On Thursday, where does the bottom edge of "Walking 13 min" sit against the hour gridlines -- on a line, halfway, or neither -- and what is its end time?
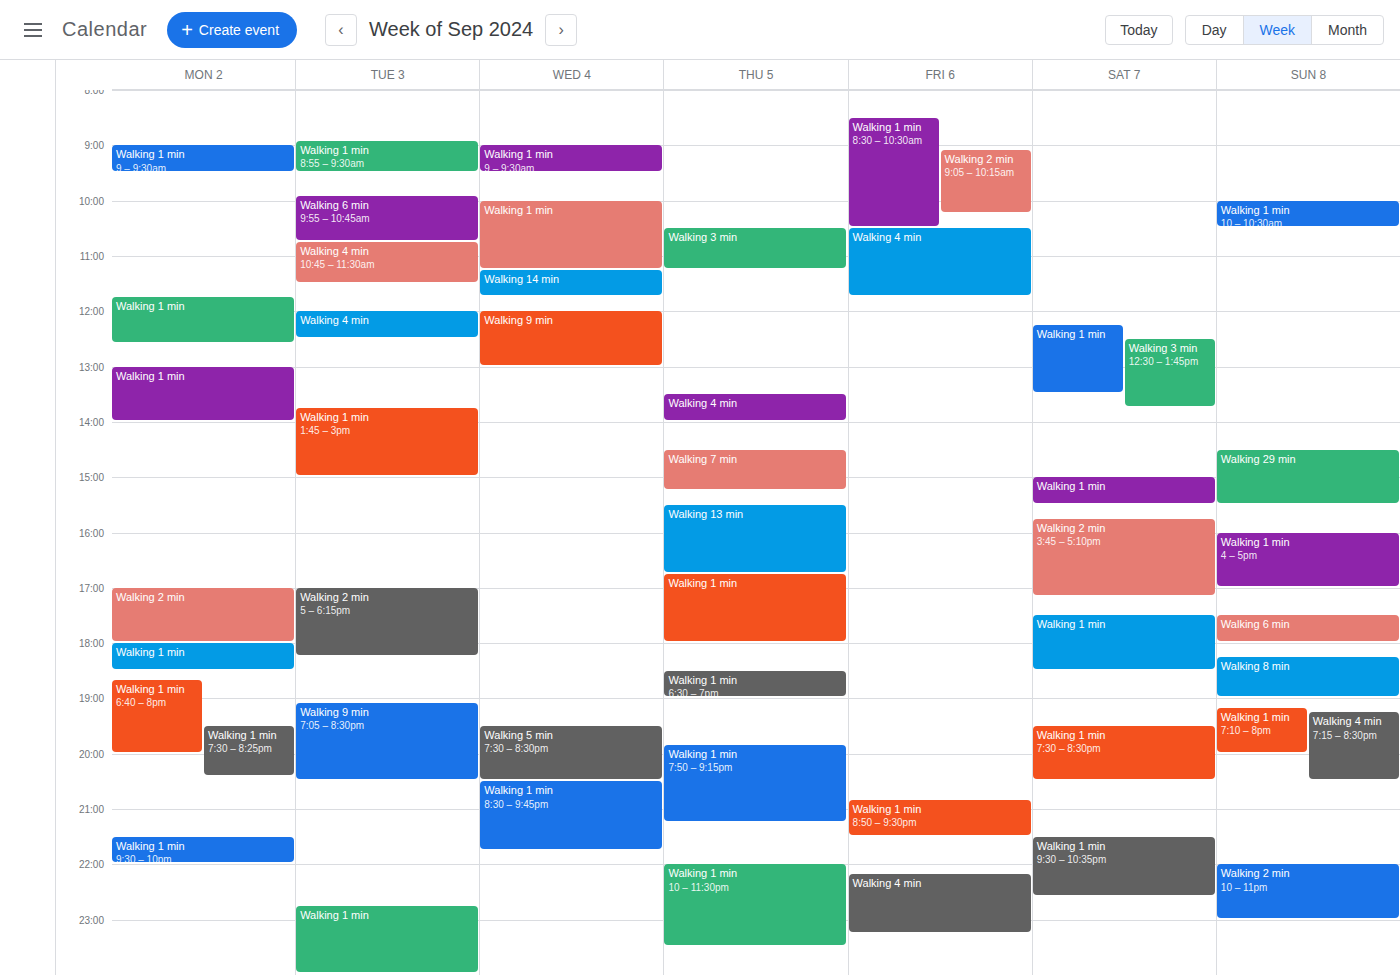
4:45 PM -- neither: three quarters of the way from the 4 PM line to the 5 PM line.